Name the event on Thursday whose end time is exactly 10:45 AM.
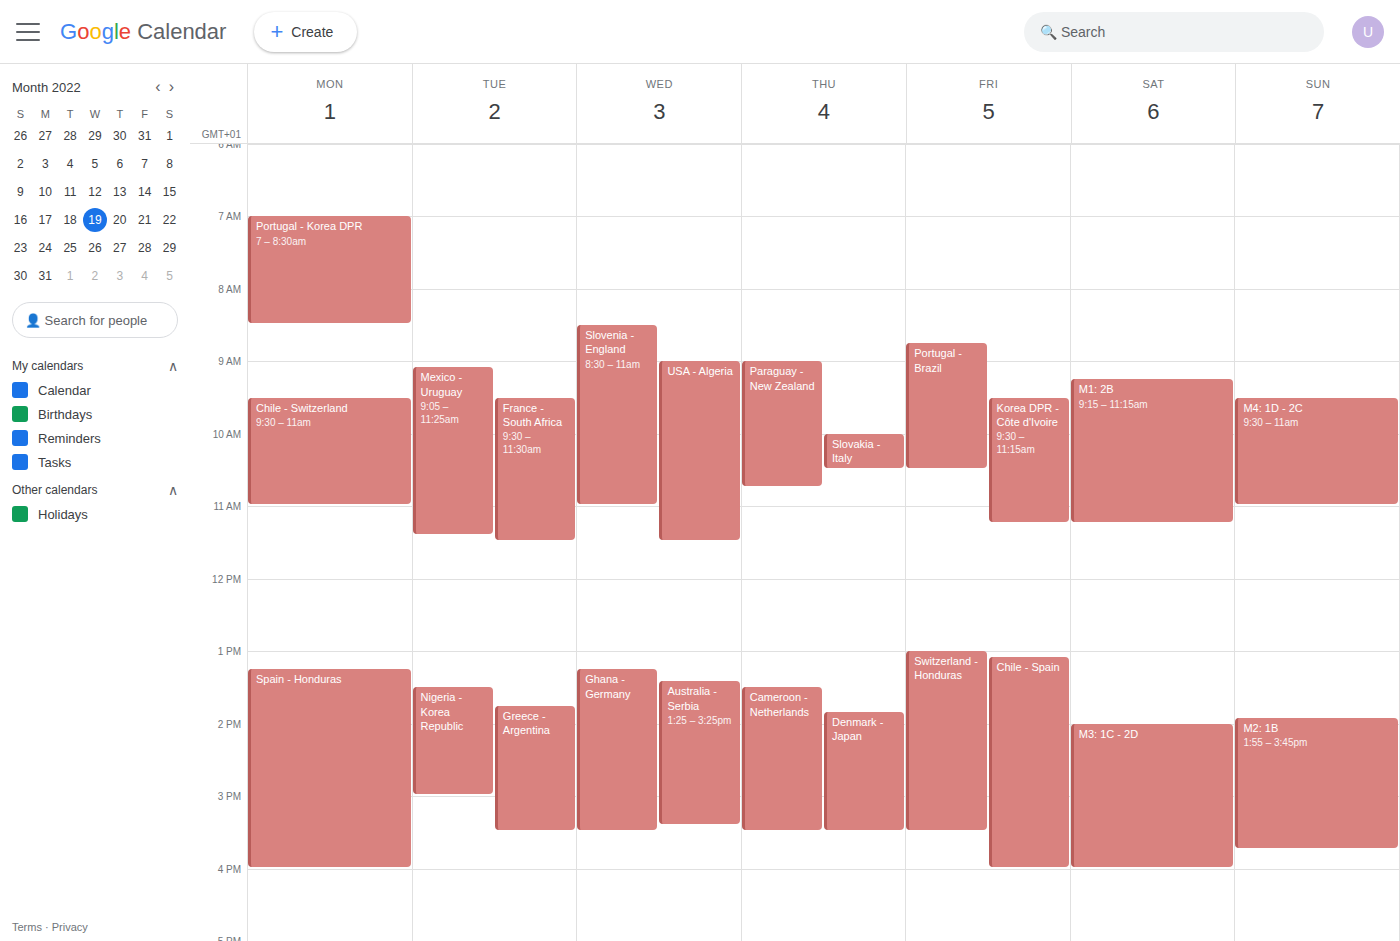
"Paraguay - New Zealand"